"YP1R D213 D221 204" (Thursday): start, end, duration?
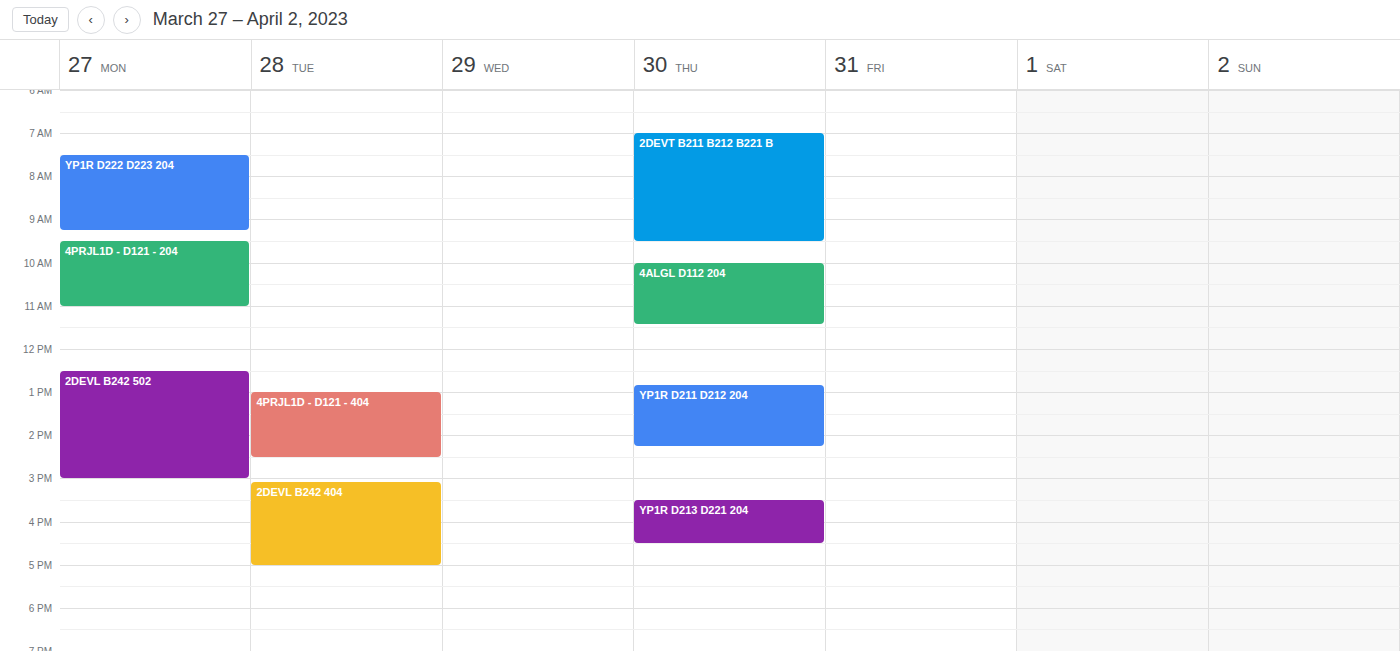
3:30 PM to 4:30 PM, 1 hour